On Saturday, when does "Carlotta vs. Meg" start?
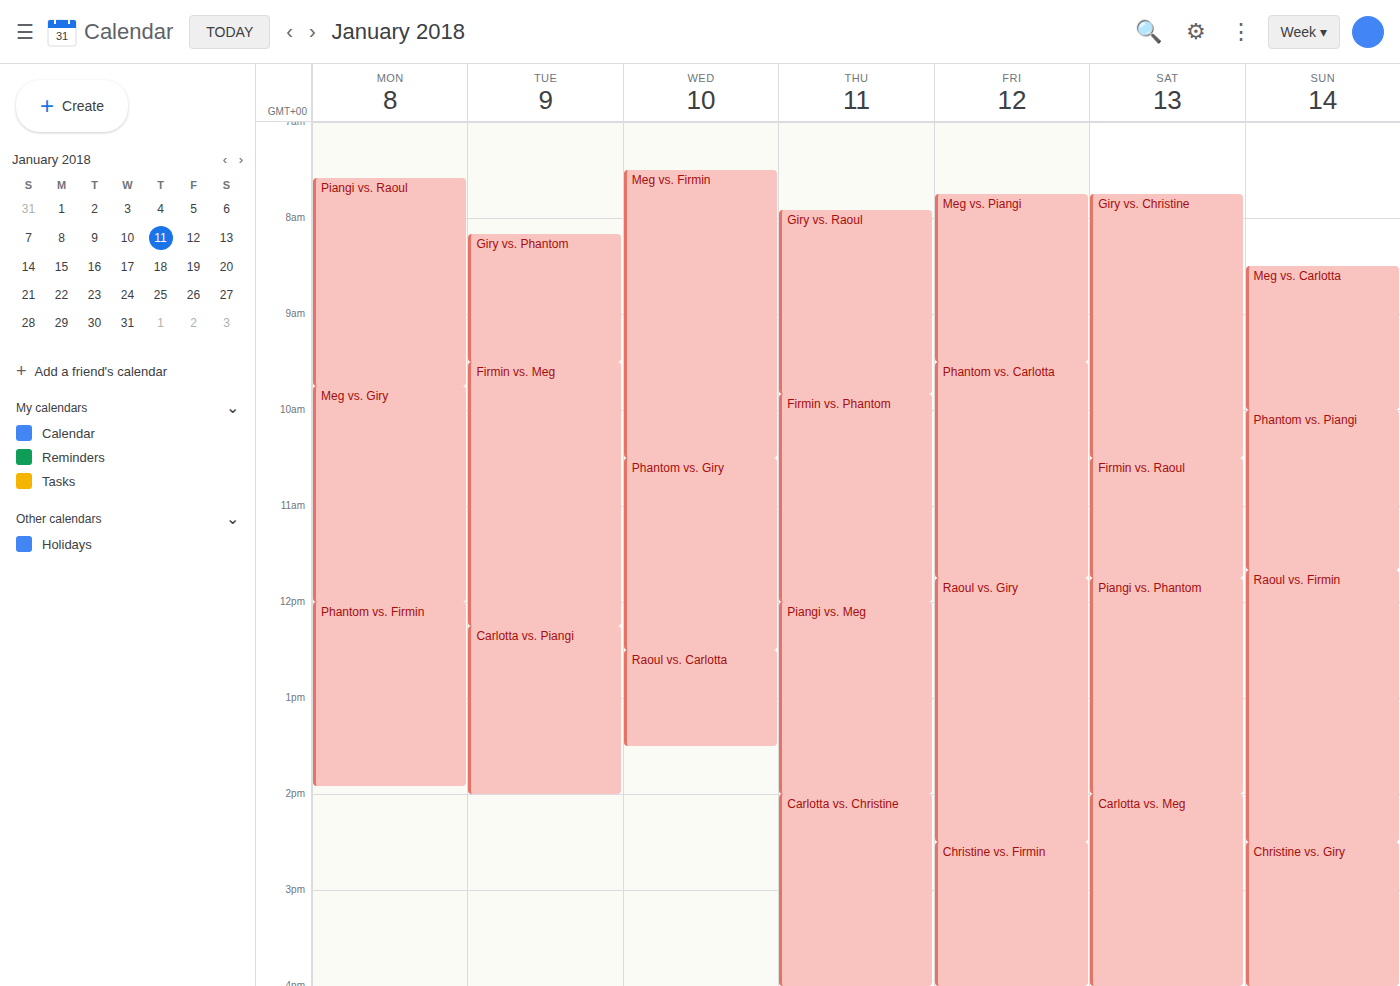
2:00 PM